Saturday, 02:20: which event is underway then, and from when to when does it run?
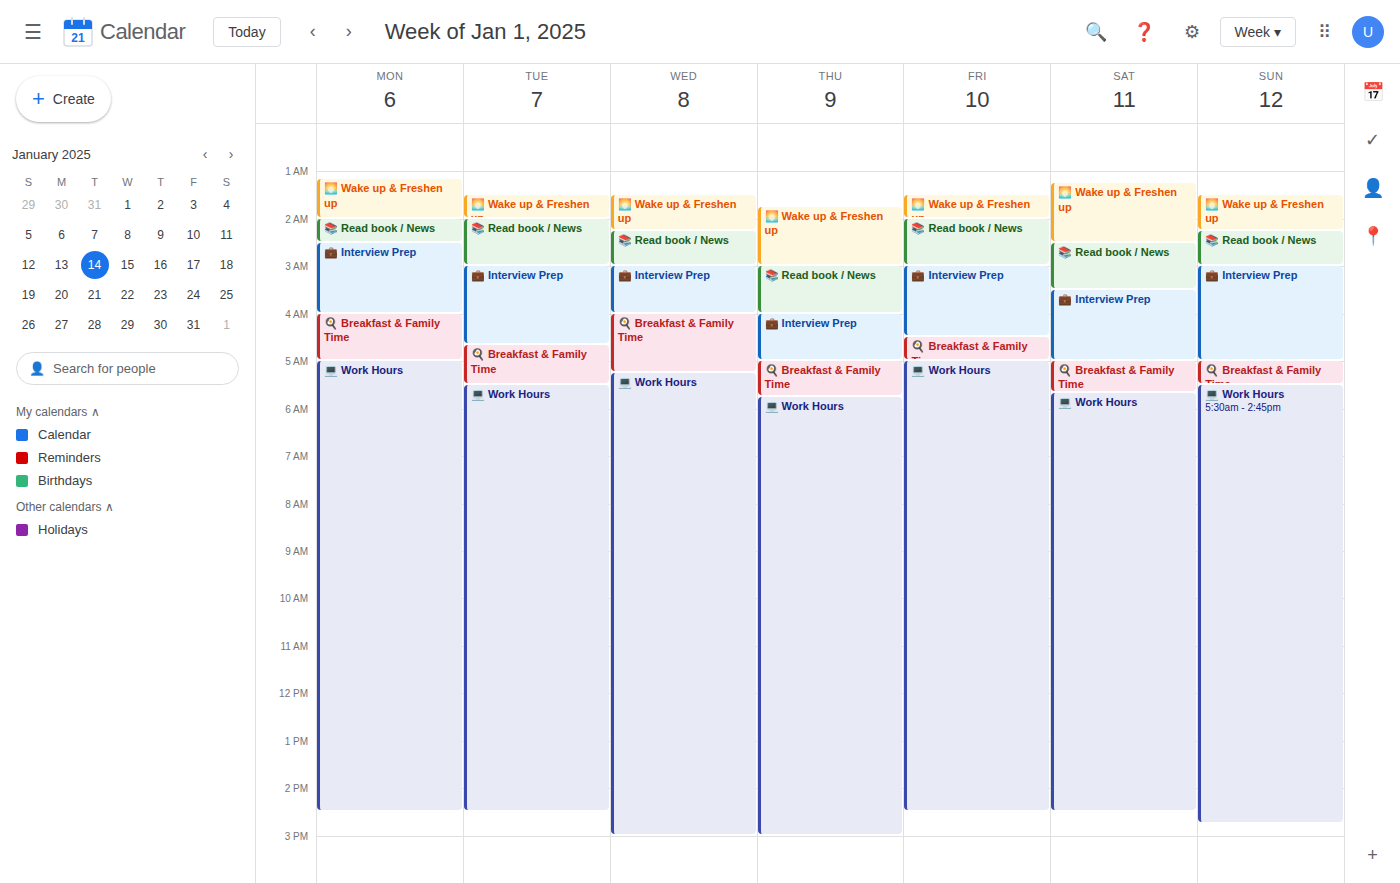
"🌅 Wake up & Freshen up", 01:15 to 02:30